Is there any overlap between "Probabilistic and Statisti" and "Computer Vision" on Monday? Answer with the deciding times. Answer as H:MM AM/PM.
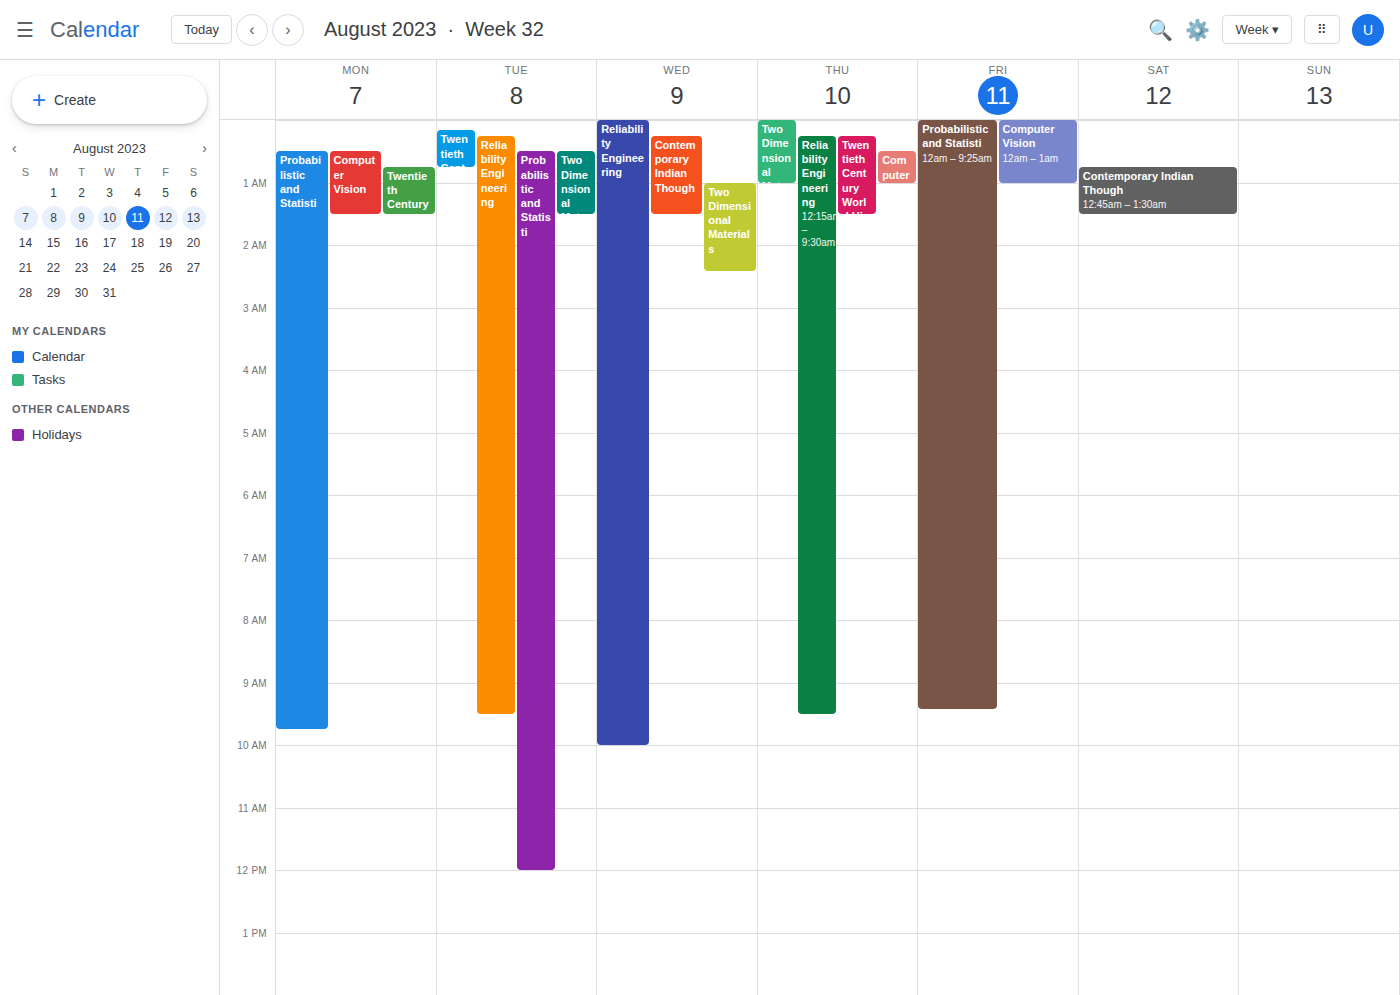
"Computer Vision" runs 12:30 AM to 1:30 AM, inside "Probabilistic and Statisti" -- they overlap.